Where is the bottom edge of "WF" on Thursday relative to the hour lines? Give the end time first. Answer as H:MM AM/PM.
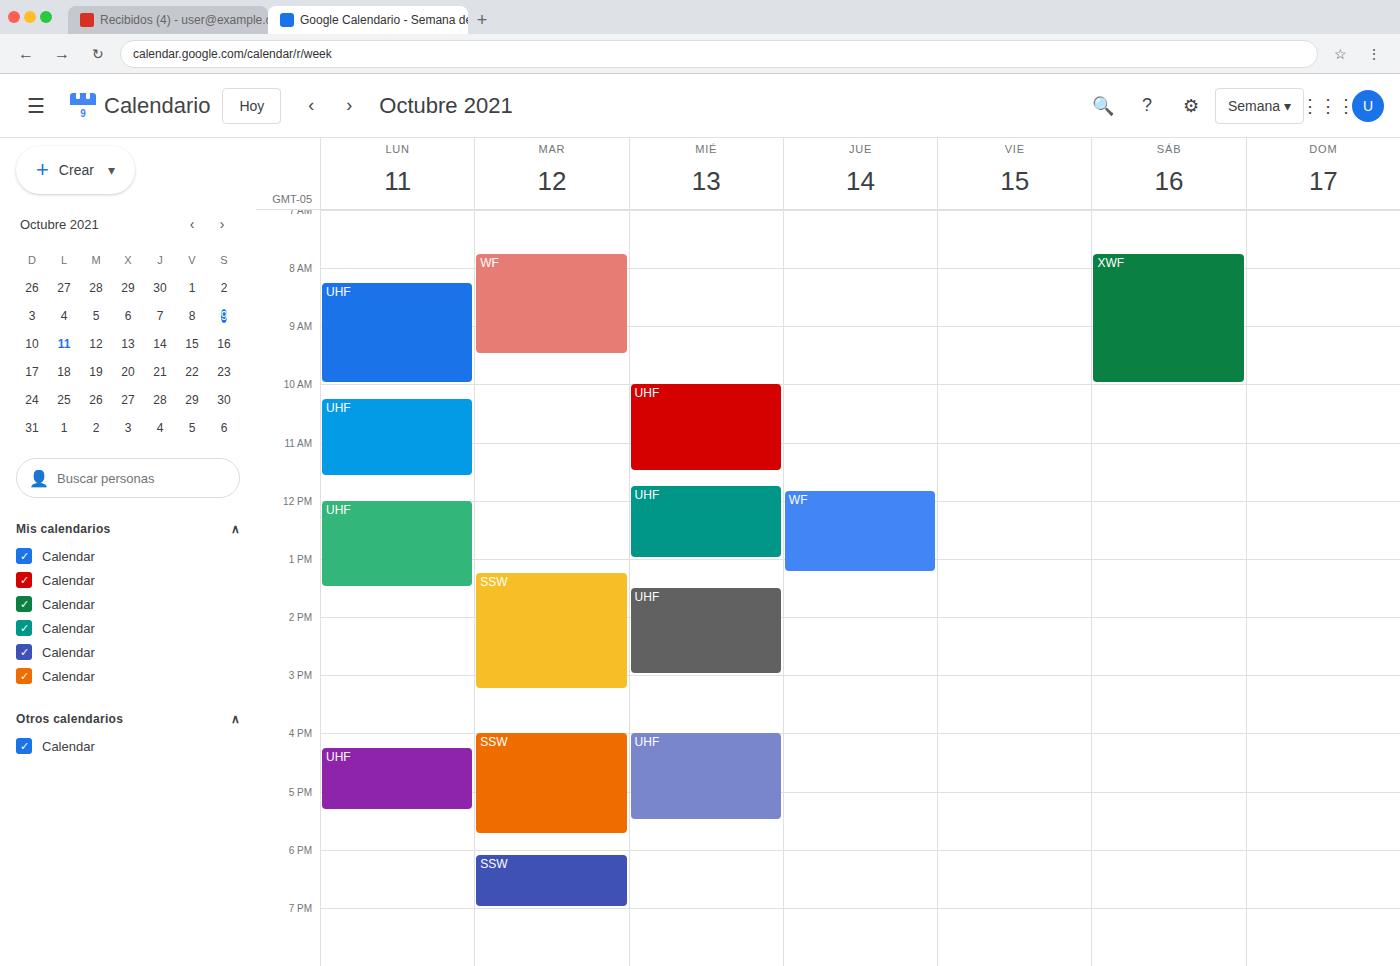
1:15 PM -- neither: a quarter of the way from the 1 PM line to the 2 PM line.